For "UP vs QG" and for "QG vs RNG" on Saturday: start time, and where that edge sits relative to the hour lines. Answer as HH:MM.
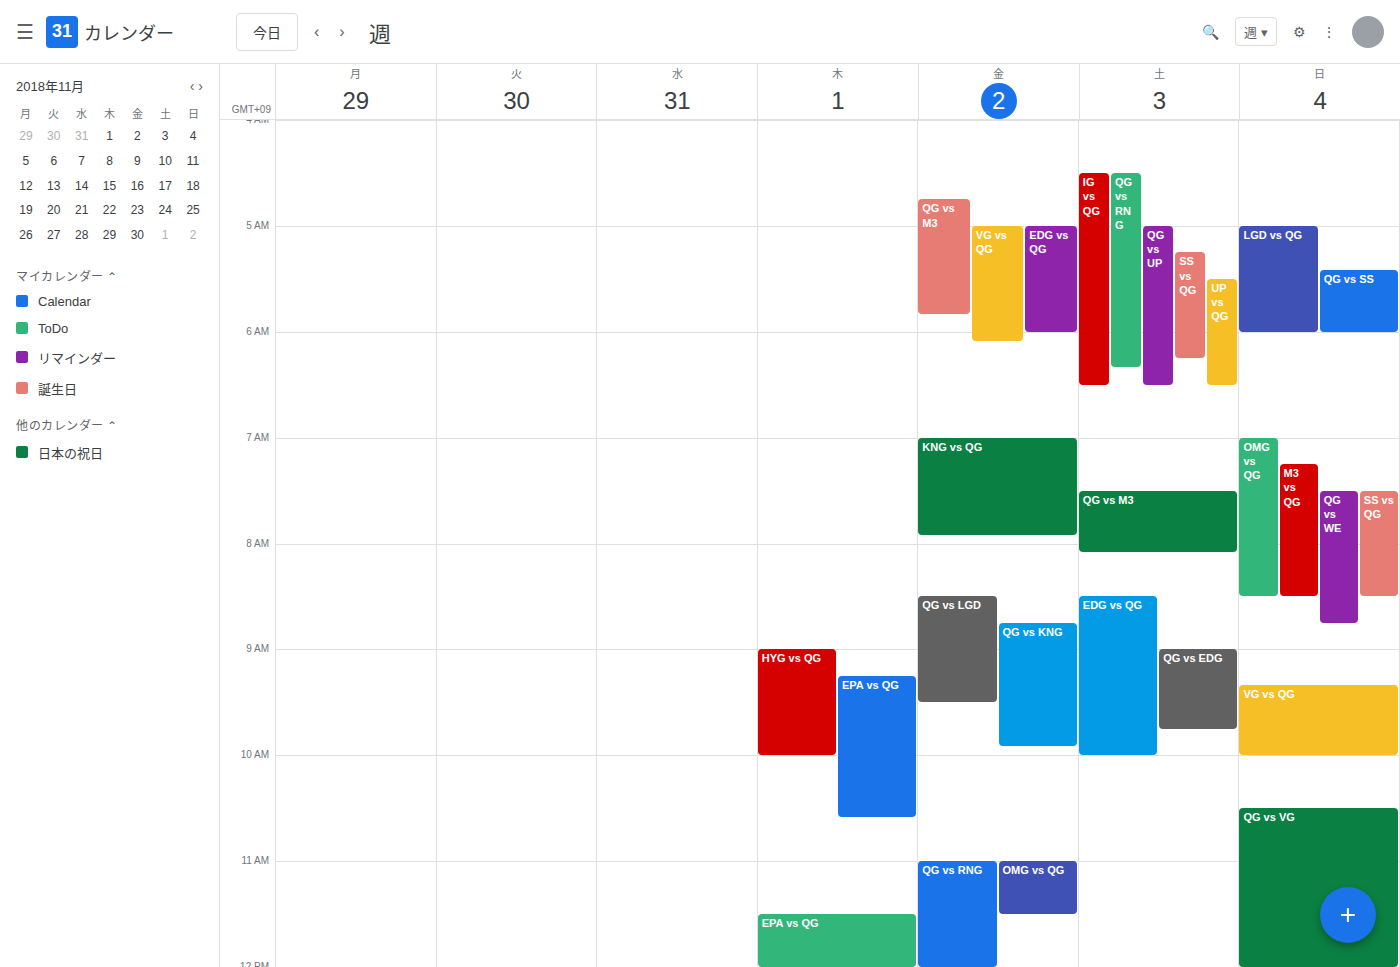
"UP vs QG": 05:30, halfway between the 05:00 and 06:00 lines. "QG vs RNG": 04:30, halfway between the 04:00 and 05:00 lines.